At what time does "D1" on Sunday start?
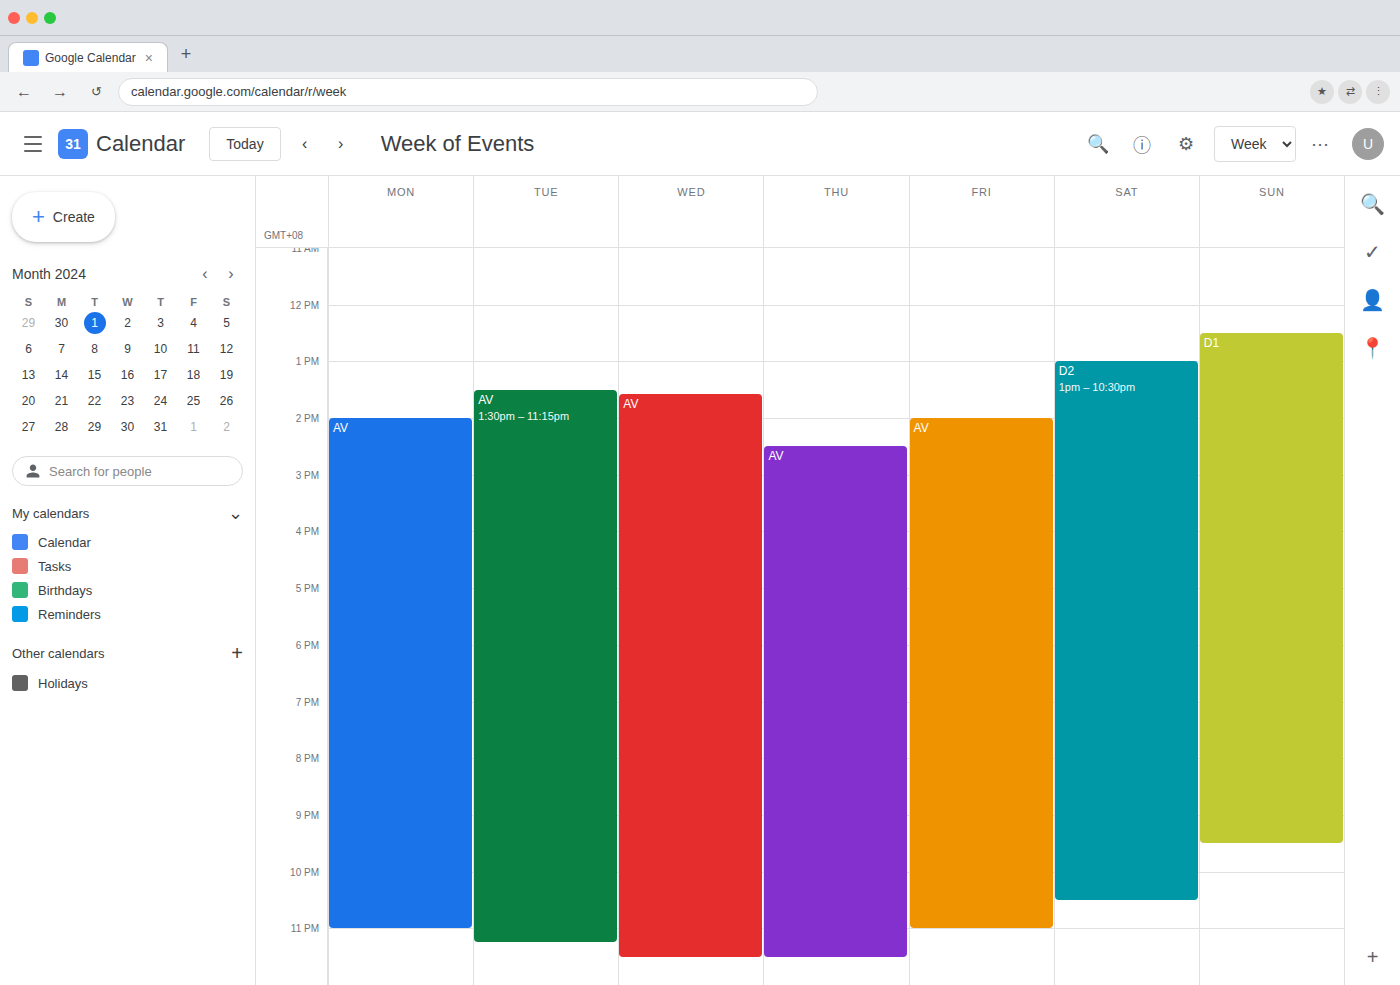
12:30 PM